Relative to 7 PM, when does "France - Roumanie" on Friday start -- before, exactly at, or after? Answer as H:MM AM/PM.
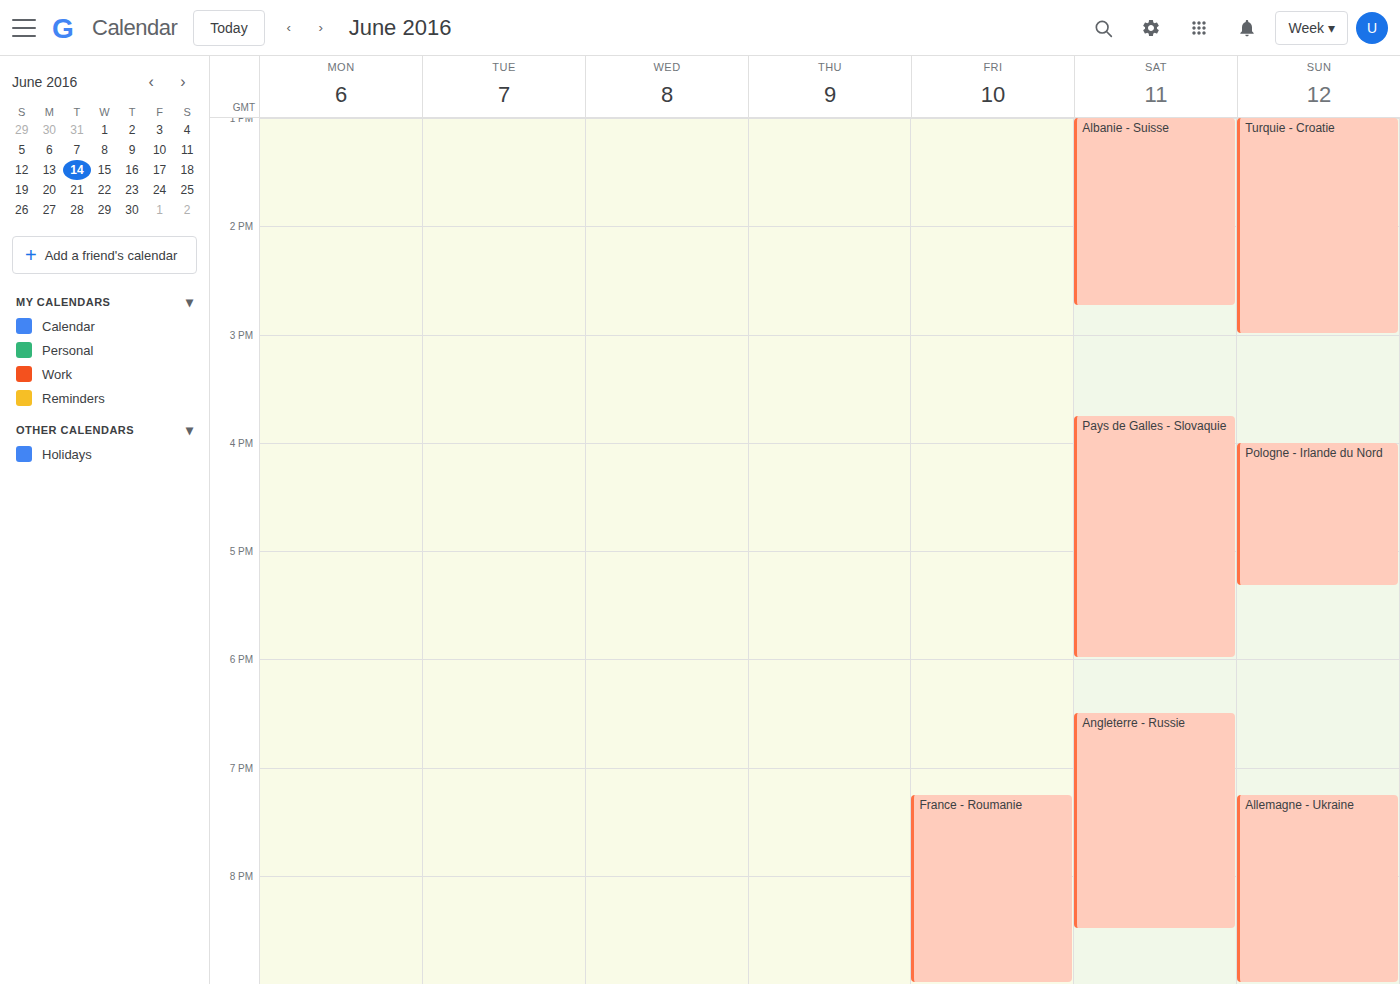
7:15 PM -- after 7 PM, 15 minutes below the 7 PM line.